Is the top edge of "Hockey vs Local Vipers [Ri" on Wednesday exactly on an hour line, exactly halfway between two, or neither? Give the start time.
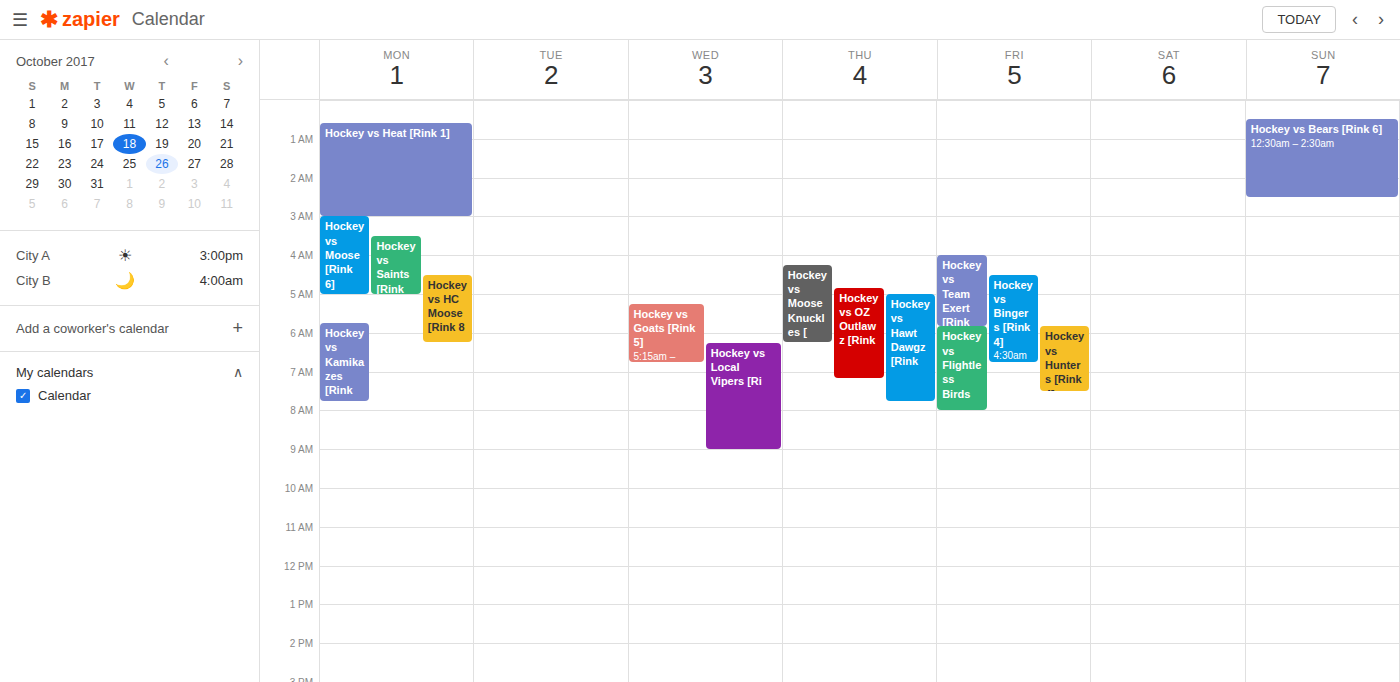
6:15 AM -- neither: a quarter of the way from the 6 AM line to the 7 AM line.